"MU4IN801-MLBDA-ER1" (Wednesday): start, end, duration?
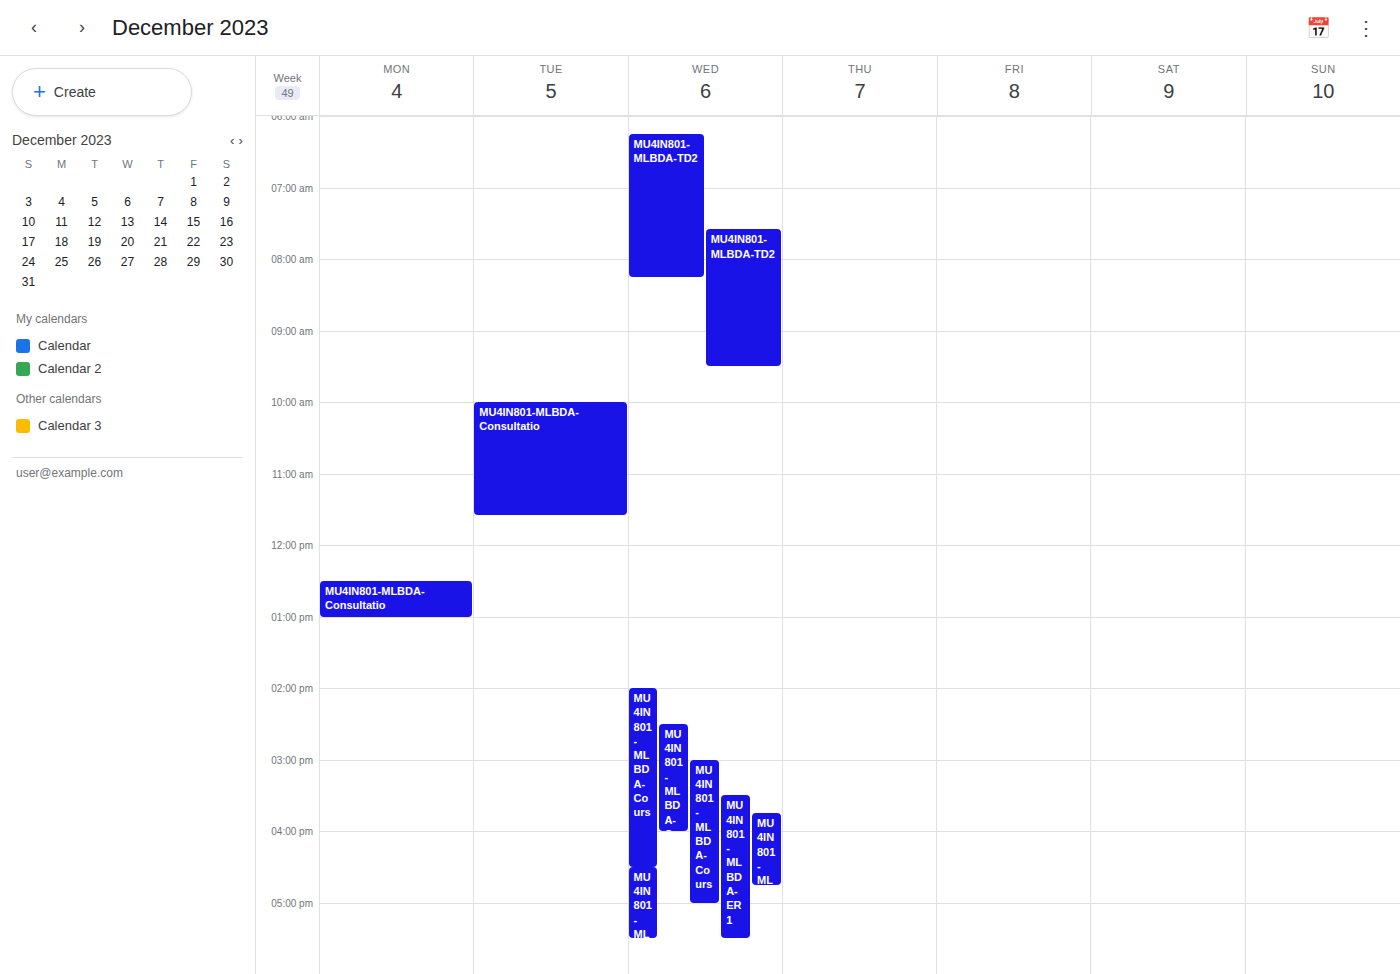
3:30 PM to 5:30 PM, 2 hours